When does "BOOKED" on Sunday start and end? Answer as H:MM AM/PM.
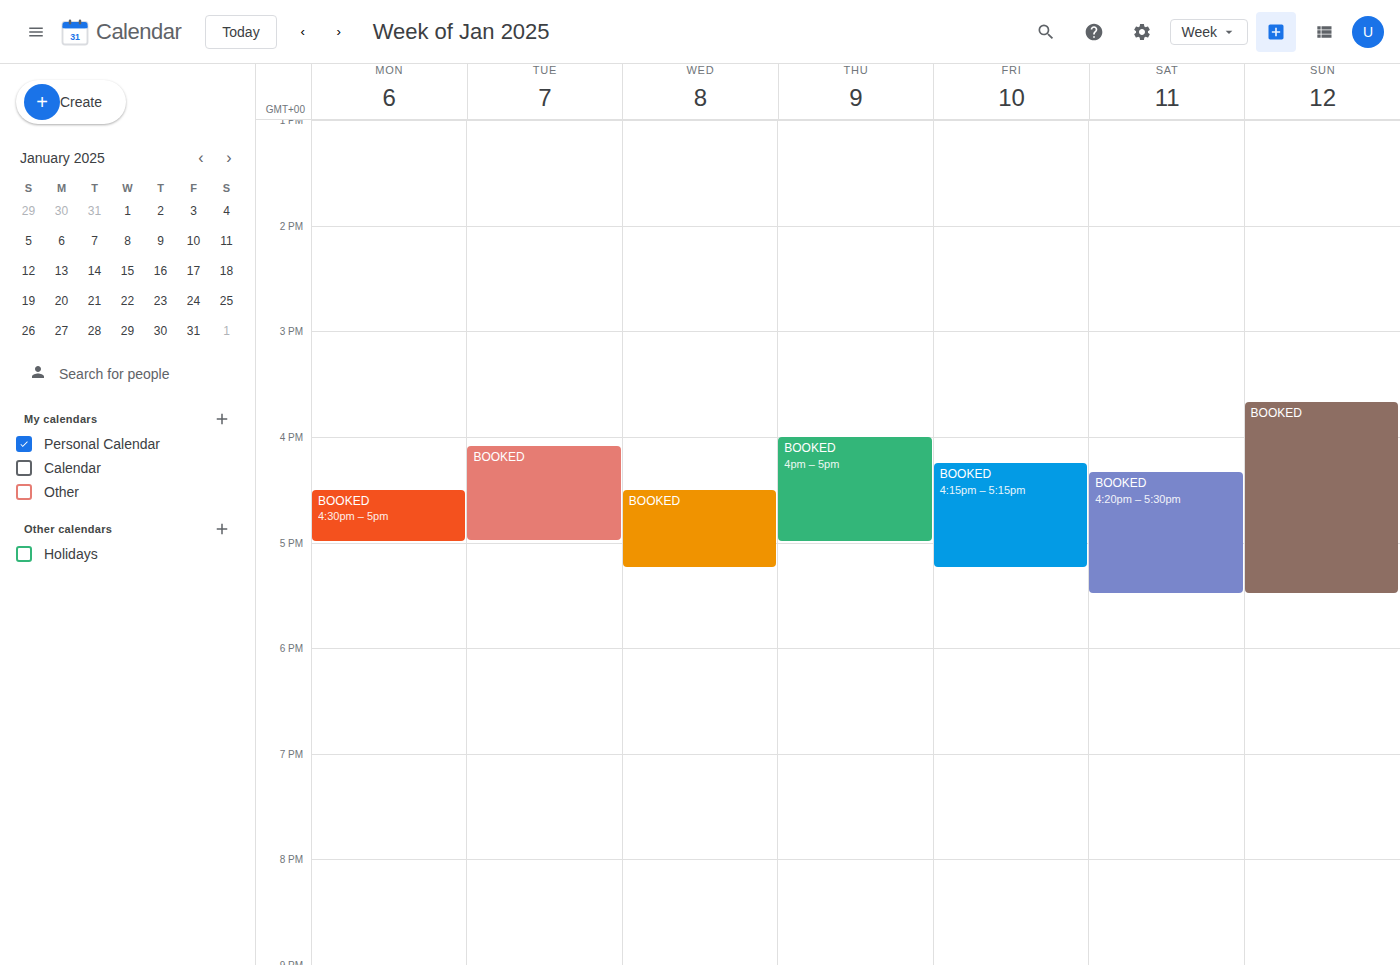
3:40 PM to 5:30 PM